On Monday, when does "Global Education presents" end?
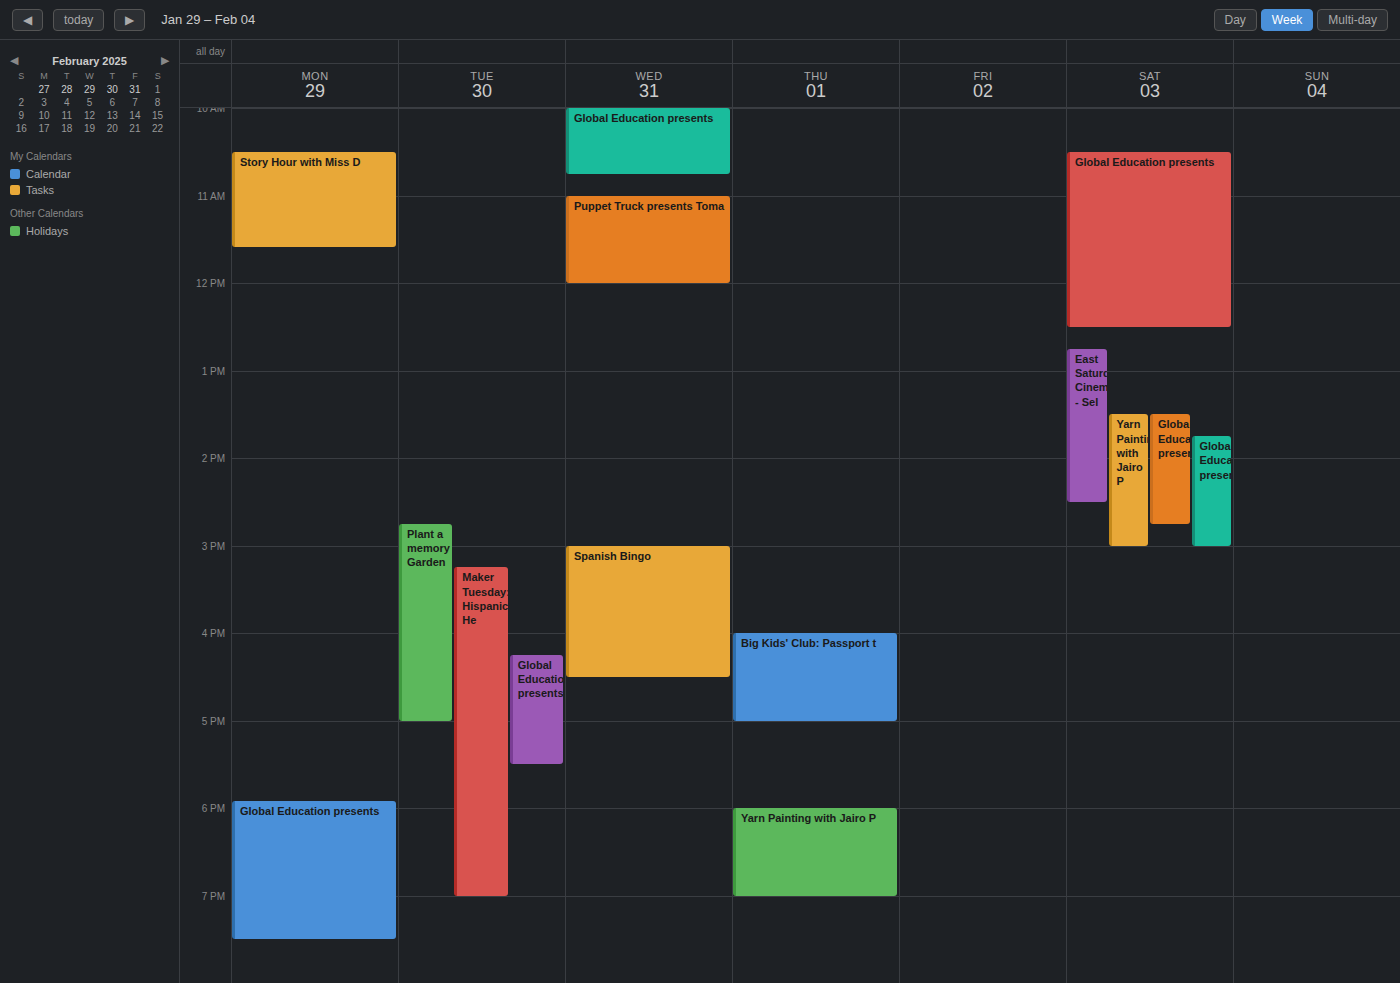
7:30 PM